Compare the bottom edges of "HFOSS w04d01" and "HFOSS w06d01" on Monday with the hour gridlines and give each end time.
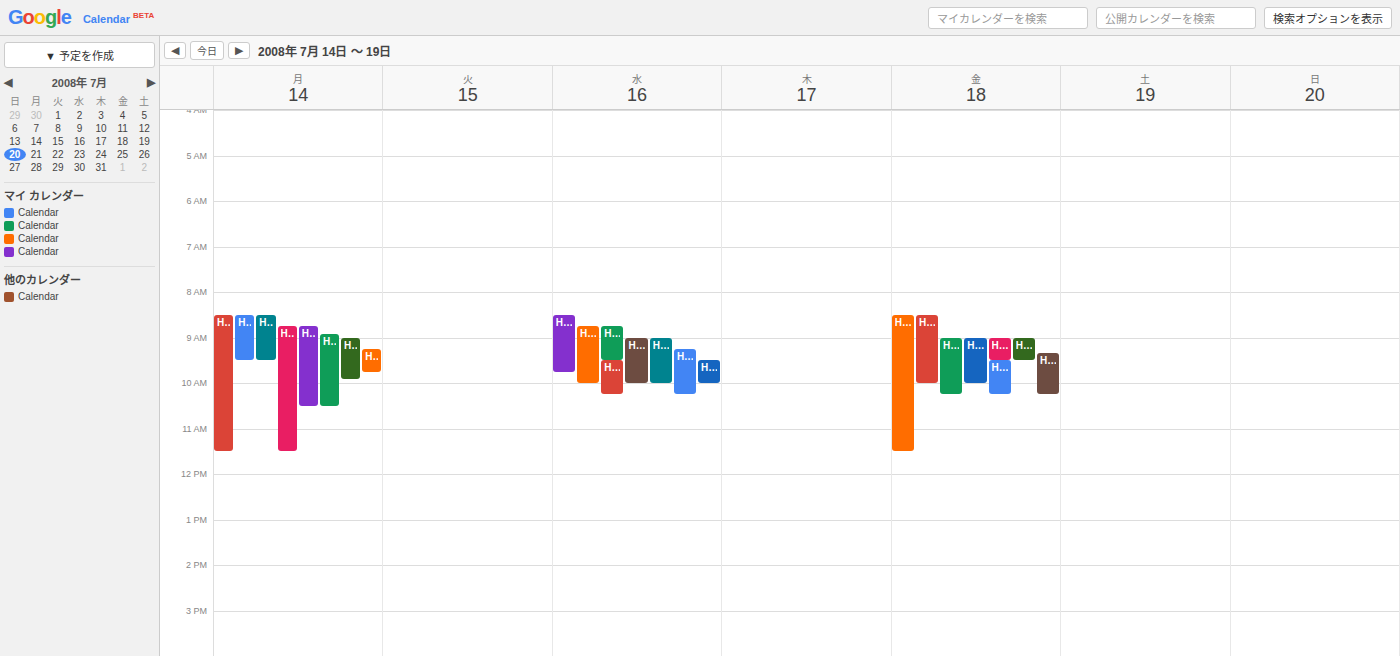
"HFOSS w04d01": 10:30 AM, halfway between the 10 AM and 11 AM lines. "HFOSS w06d01": 11:30 AM, halfway between the 11 AM and 12 PM lines.